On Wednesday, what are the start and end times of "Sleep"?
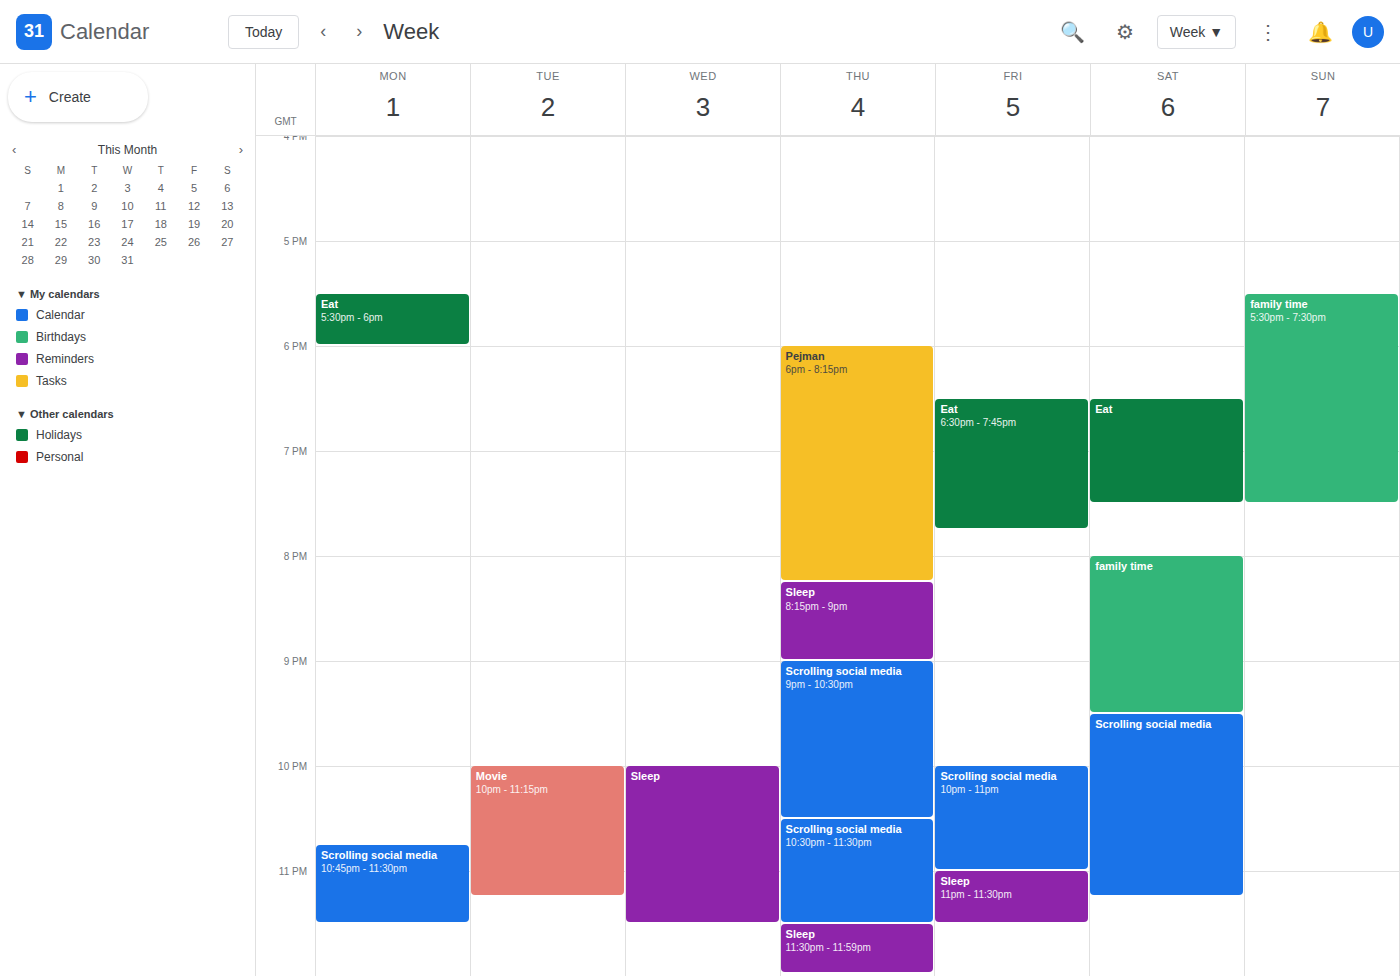
10:00 PM to 11:30 PM